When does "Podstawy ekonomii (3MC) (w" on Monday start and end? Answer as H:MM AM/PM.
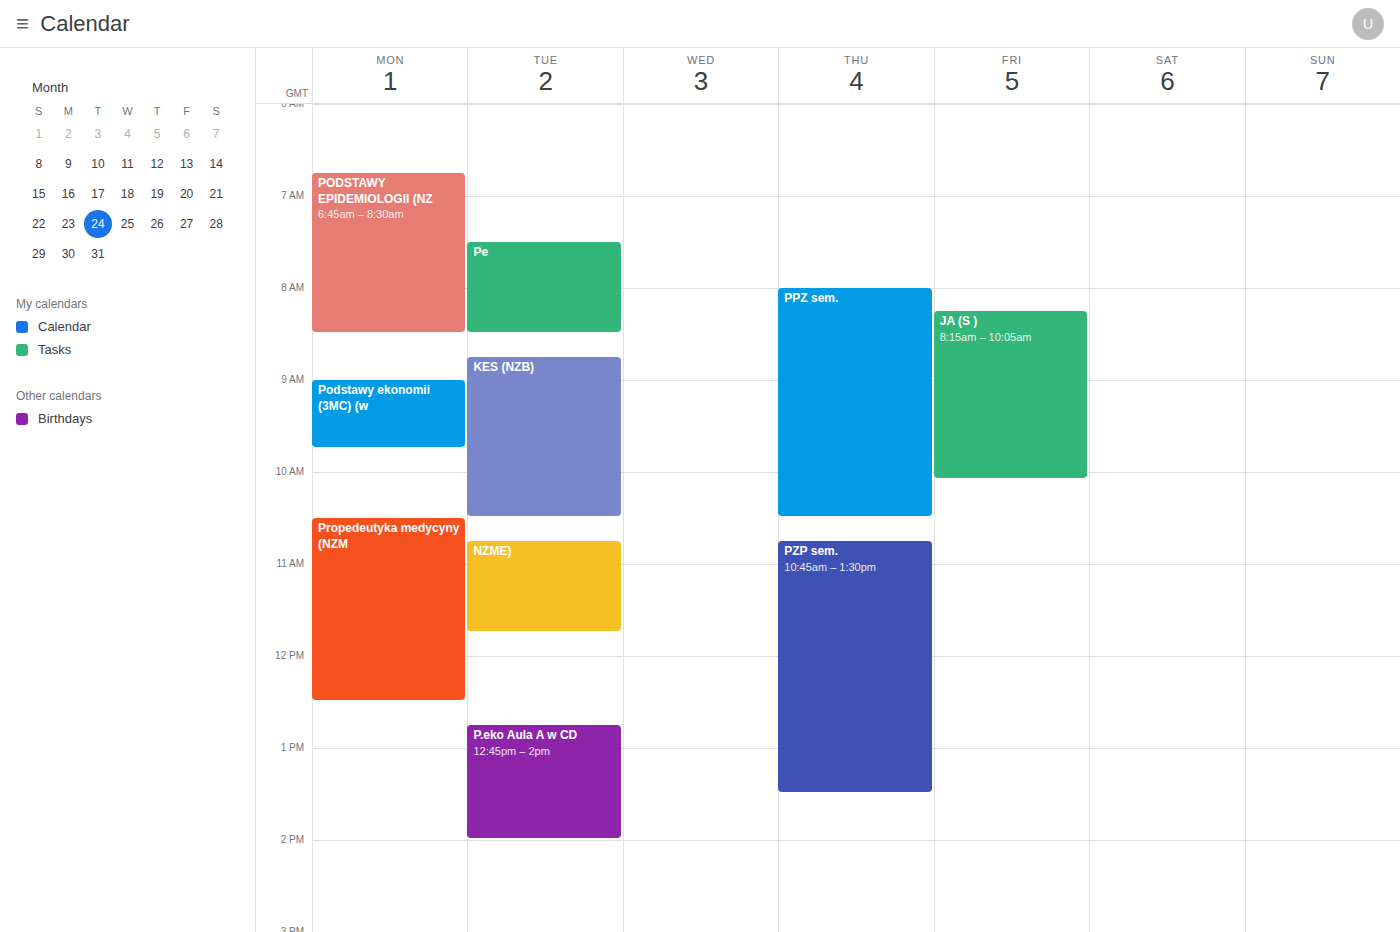
9:00 AM to 9:45 AM